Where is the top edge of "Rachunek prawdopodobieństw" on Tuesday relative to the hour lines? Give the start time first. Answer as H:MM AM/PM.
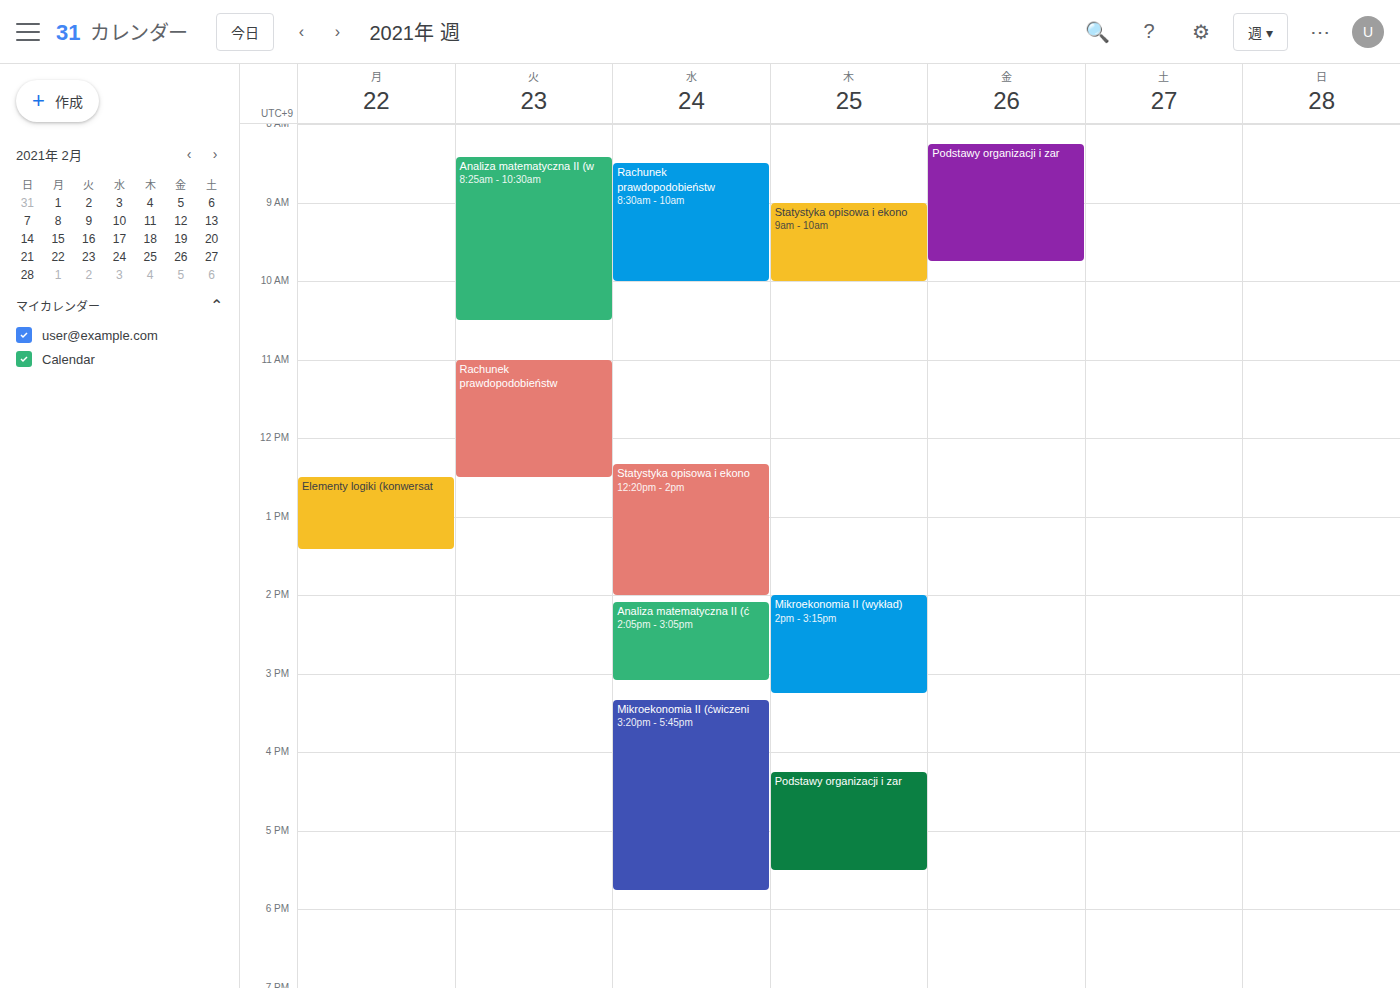
11:00 AM -- exactly on the 11 AM line.